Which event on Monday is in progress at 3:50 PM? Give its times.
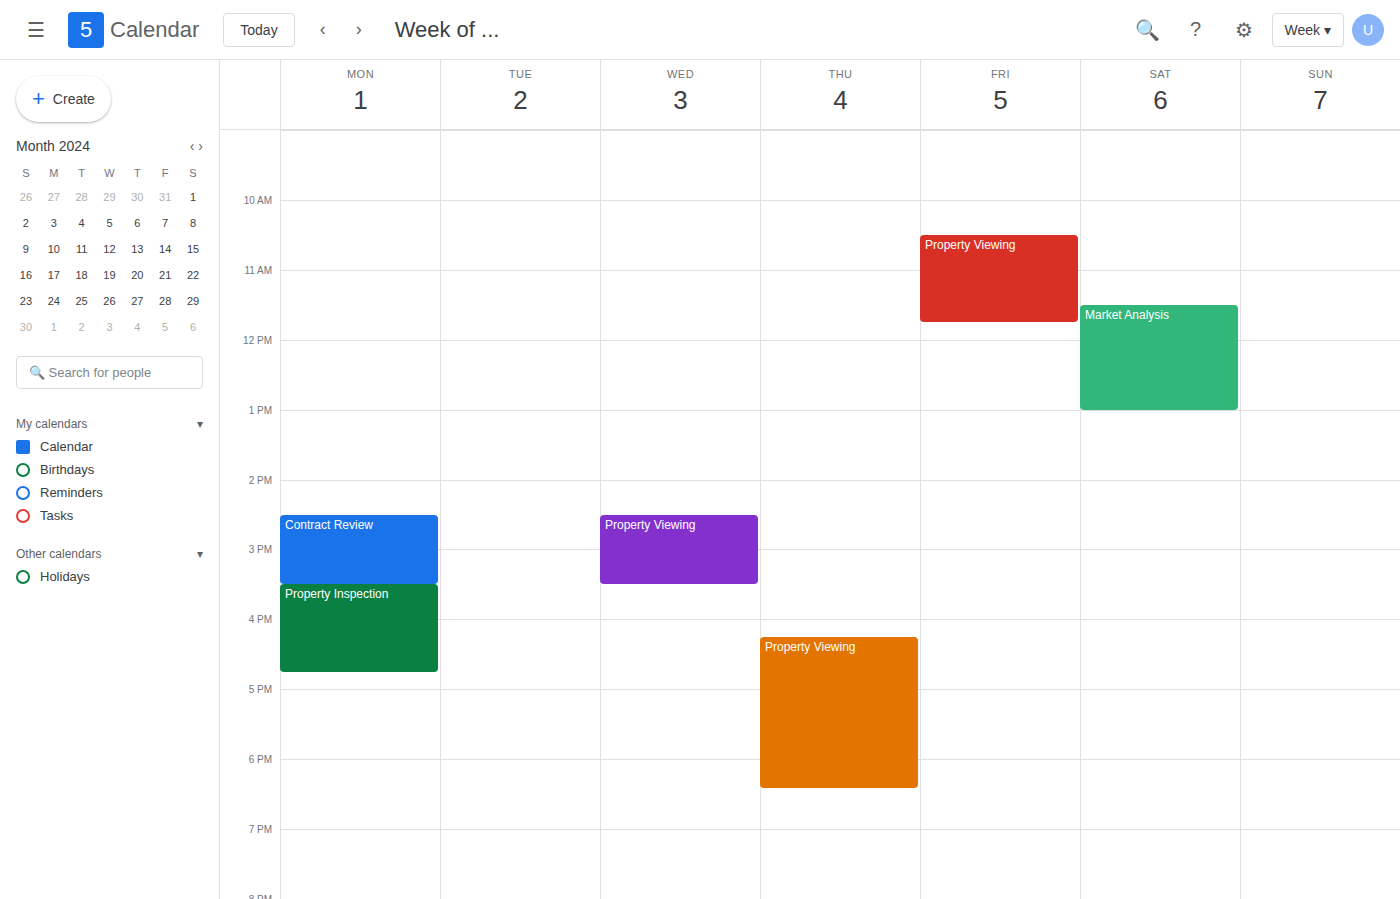
"Property Inspection", 3:30 PM to 4:45 PM